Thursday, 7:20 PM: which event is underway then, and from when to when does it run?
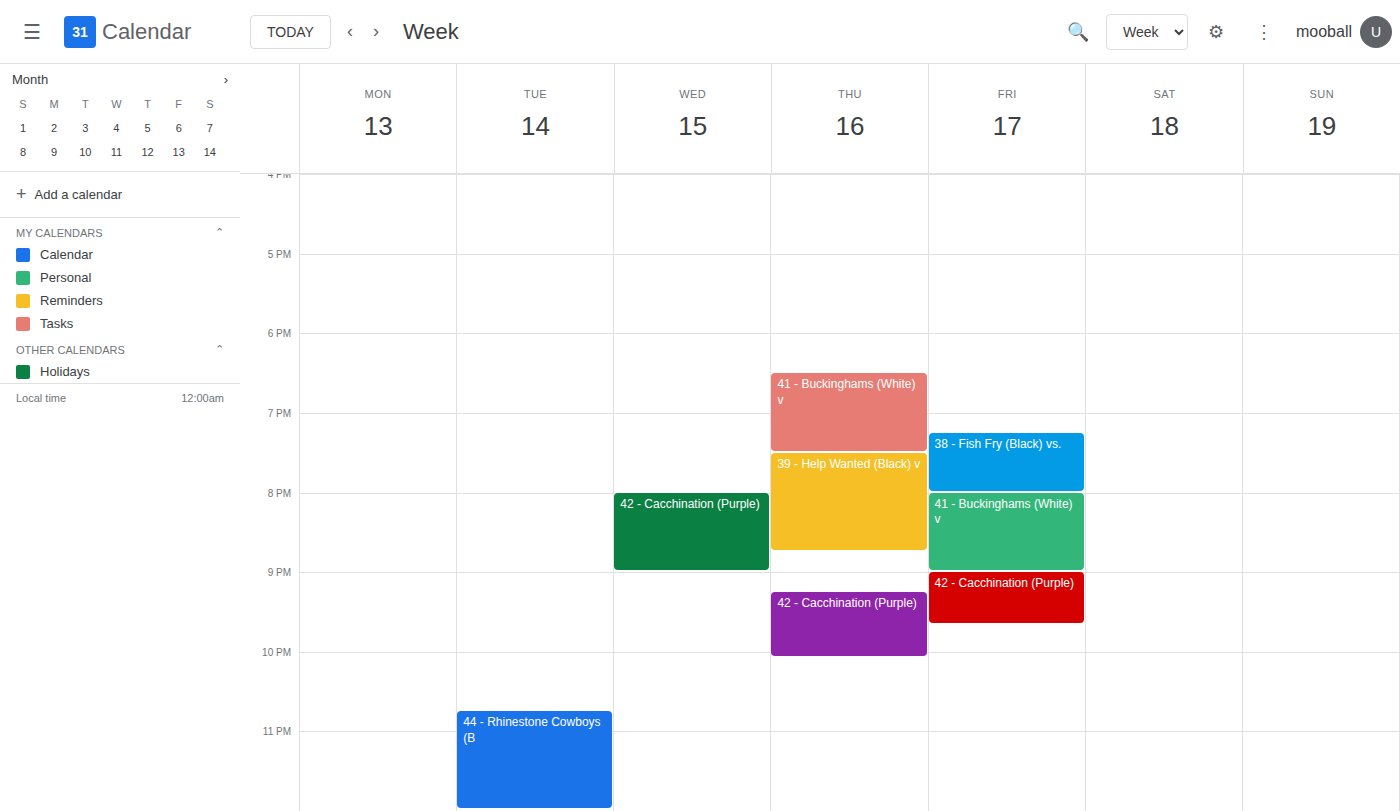
"41 - Buckinghams (White) v", 6:30 PM to 7:30 PM